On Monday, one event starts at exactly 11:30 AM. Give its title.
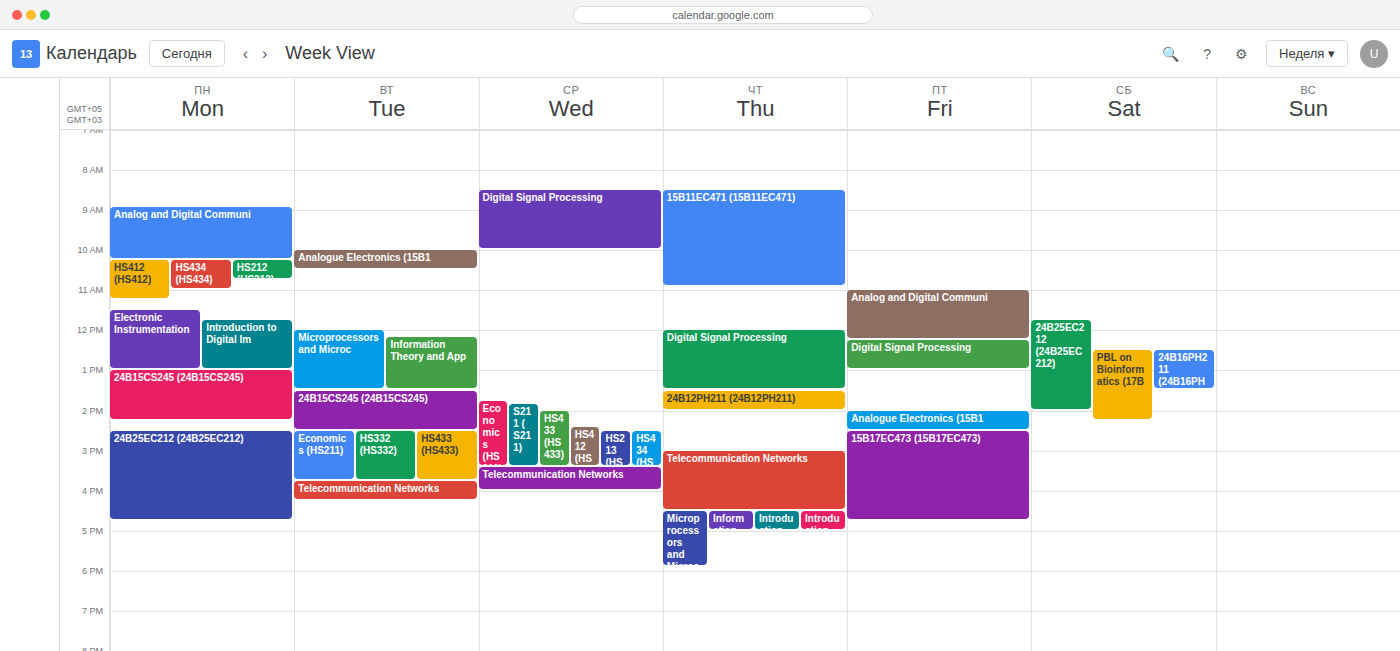
"Electronic Instrumentation"